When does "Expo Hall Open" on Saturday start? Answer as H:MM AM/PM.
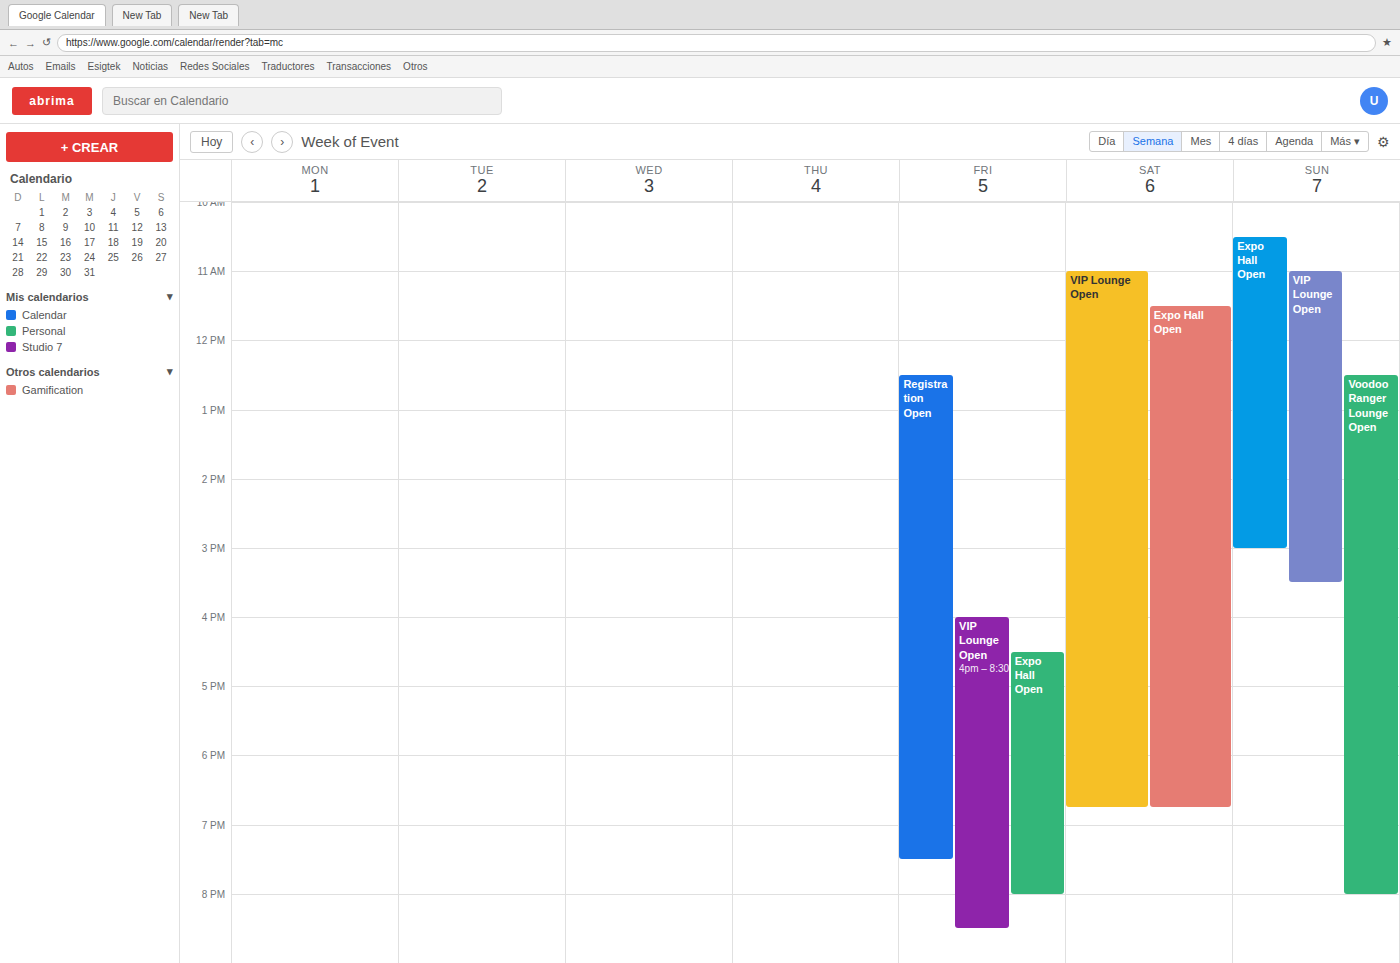
11:30 AM